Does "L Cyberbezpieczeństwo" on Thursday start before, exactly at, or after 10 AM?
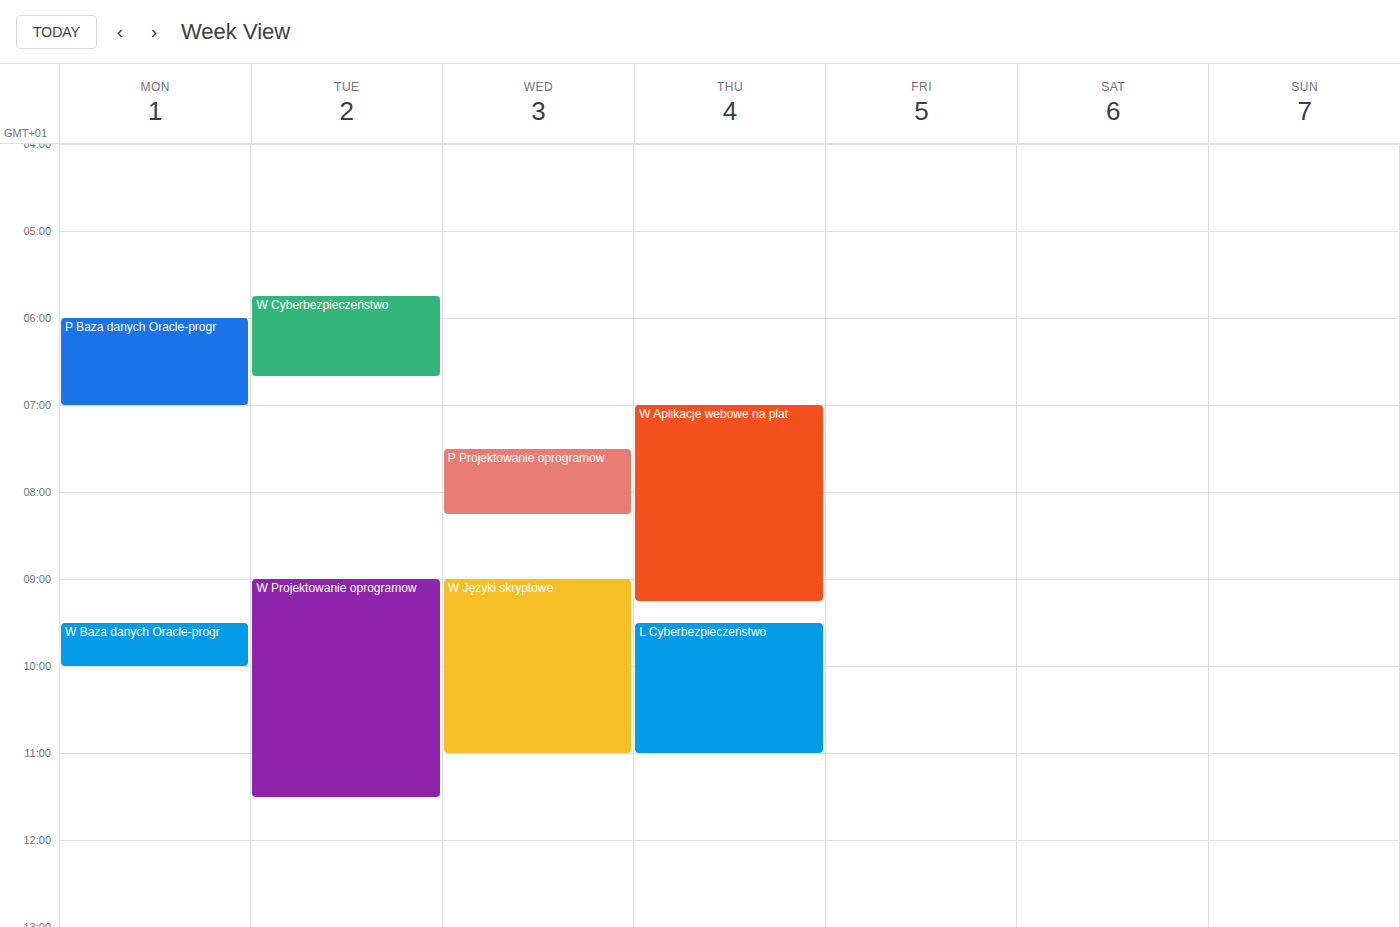
9:30 AM -- before 10 AM, 30 minutes above the 10 AM line.